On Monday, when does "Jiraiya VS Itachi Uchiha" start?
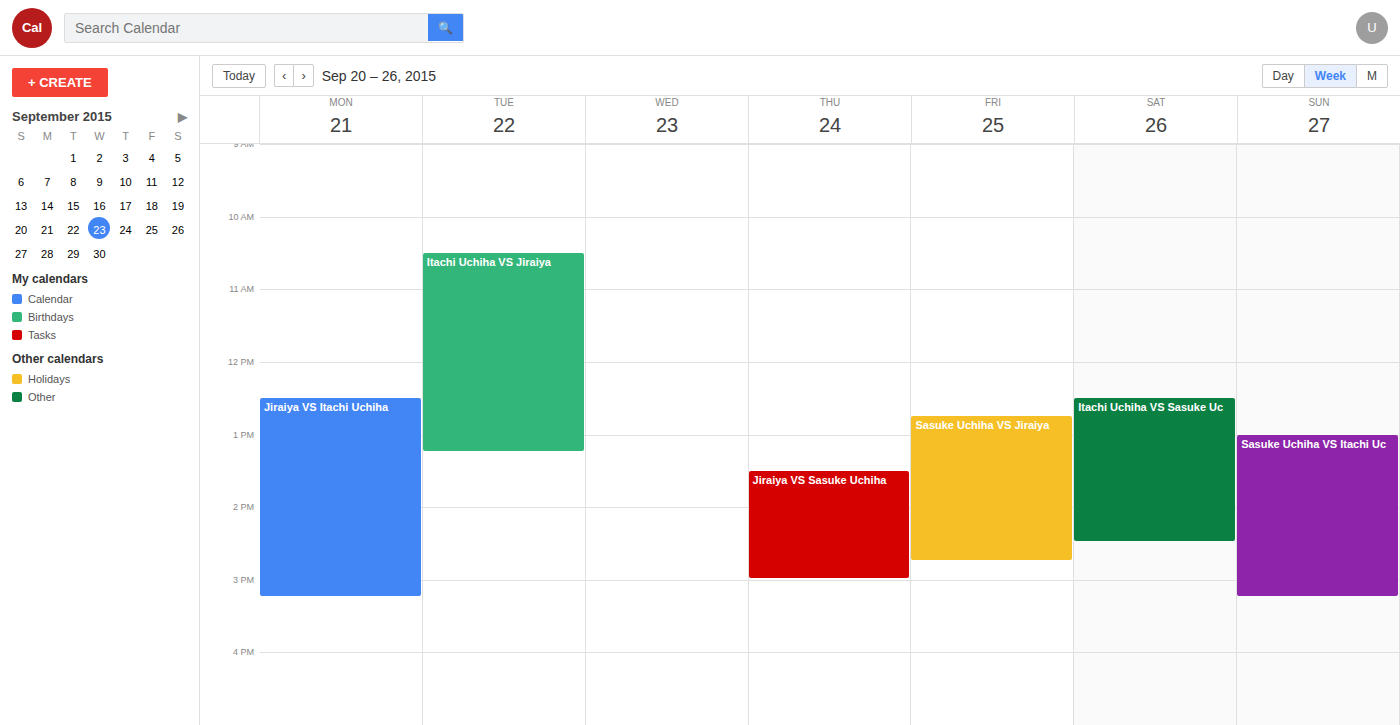
12:30 PM